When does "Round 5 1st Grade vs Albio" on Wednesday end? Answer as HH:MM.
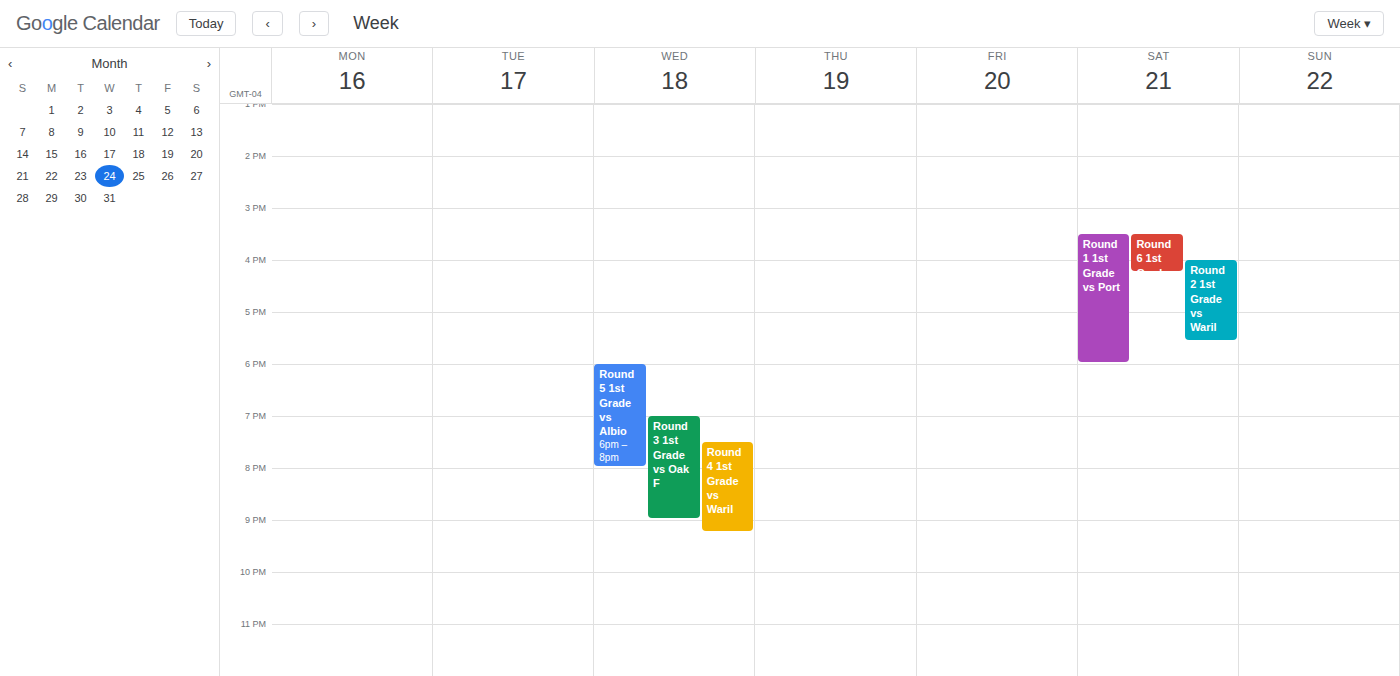
20:00